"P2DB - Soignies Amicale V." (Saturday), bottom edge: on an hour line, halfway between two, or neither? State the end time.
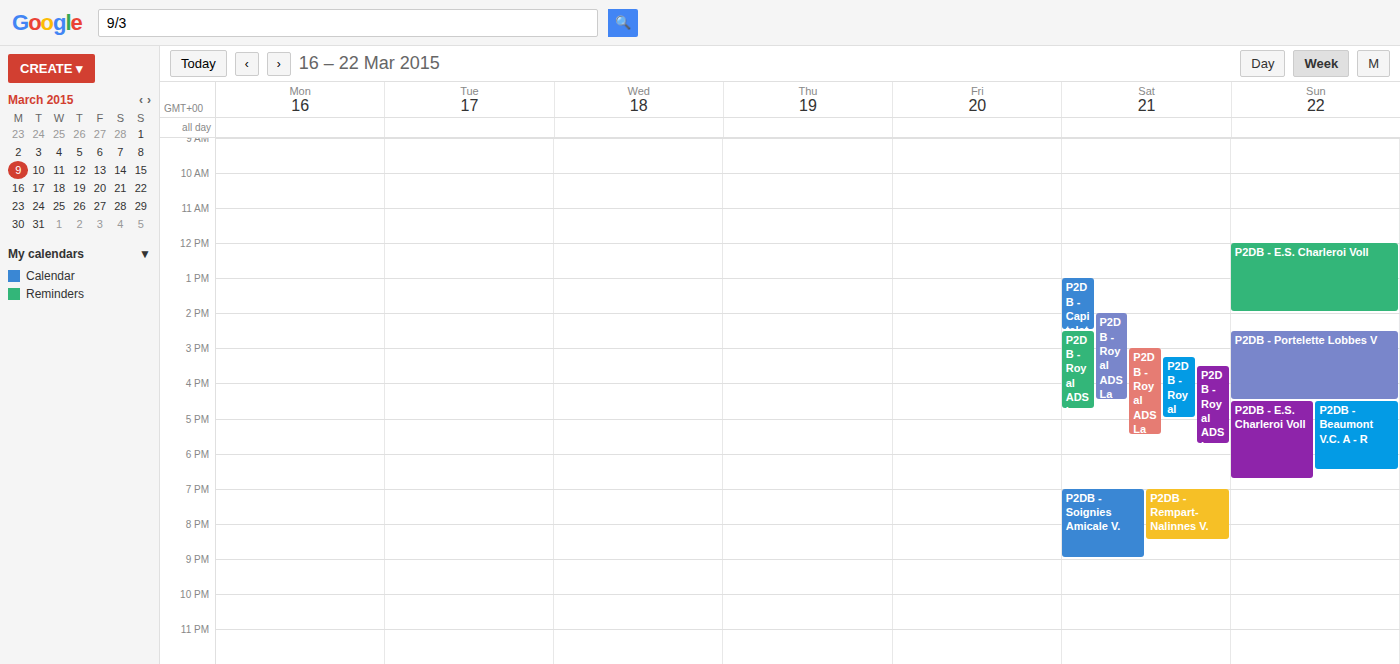
9:00 PM -- exactly on the 9 PM line.